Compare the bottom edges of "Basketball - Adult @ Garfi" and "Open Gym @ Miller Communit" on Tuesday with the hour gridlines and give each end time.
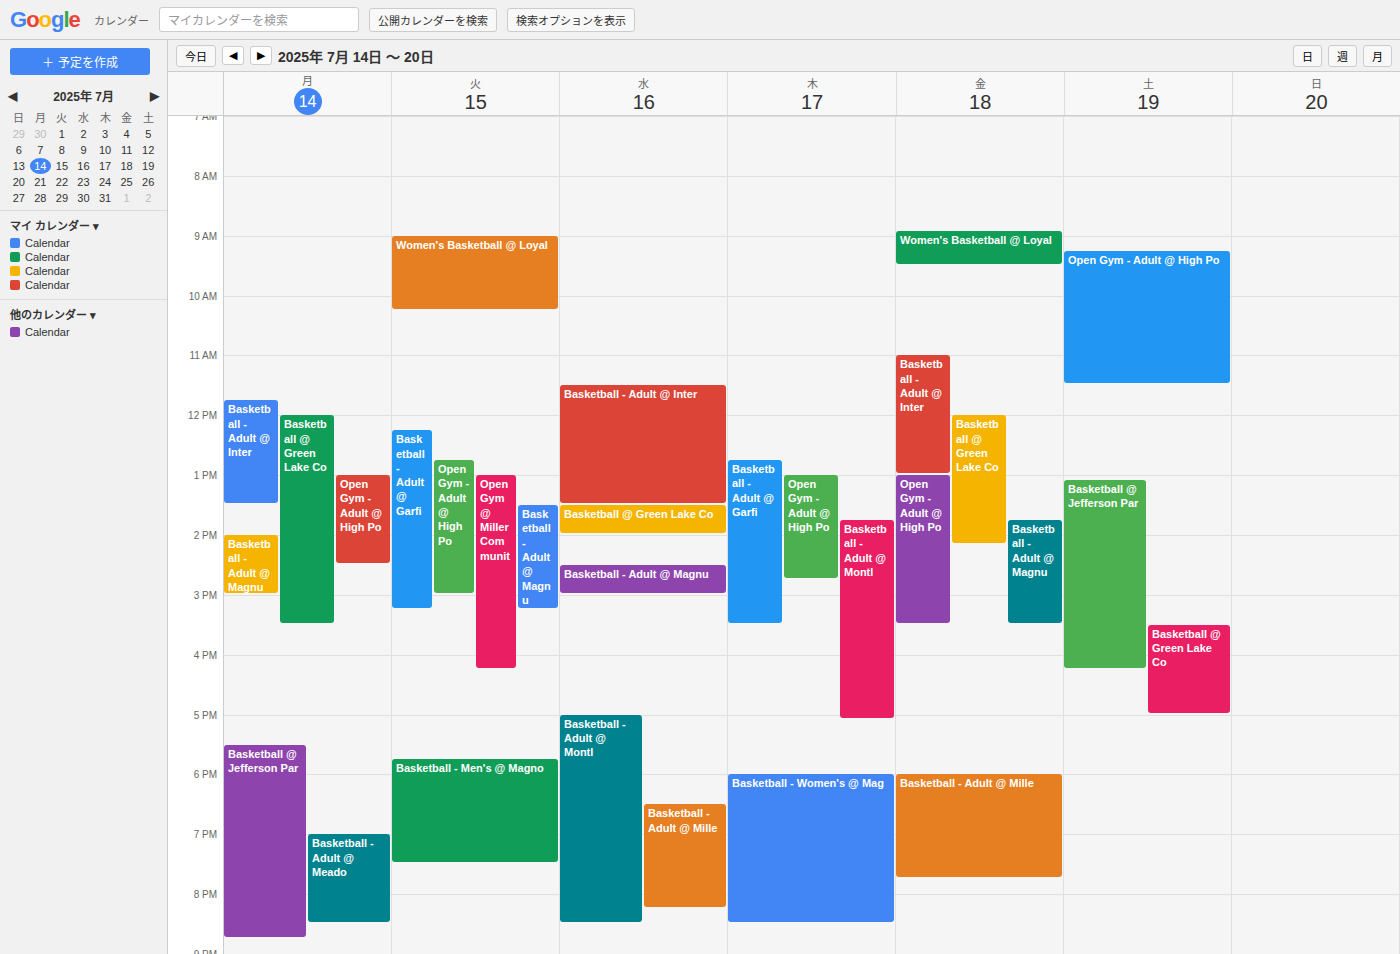
"Basketball - Adult @ Garfi": 3:15 PM, neither: a quarter of the way from the 3 PM line to the 4 PM line. "Open Gym @ Miller Communit": 4:15 PM, neither: a quarter of the way from the 4 PM line to the 5 PM line.